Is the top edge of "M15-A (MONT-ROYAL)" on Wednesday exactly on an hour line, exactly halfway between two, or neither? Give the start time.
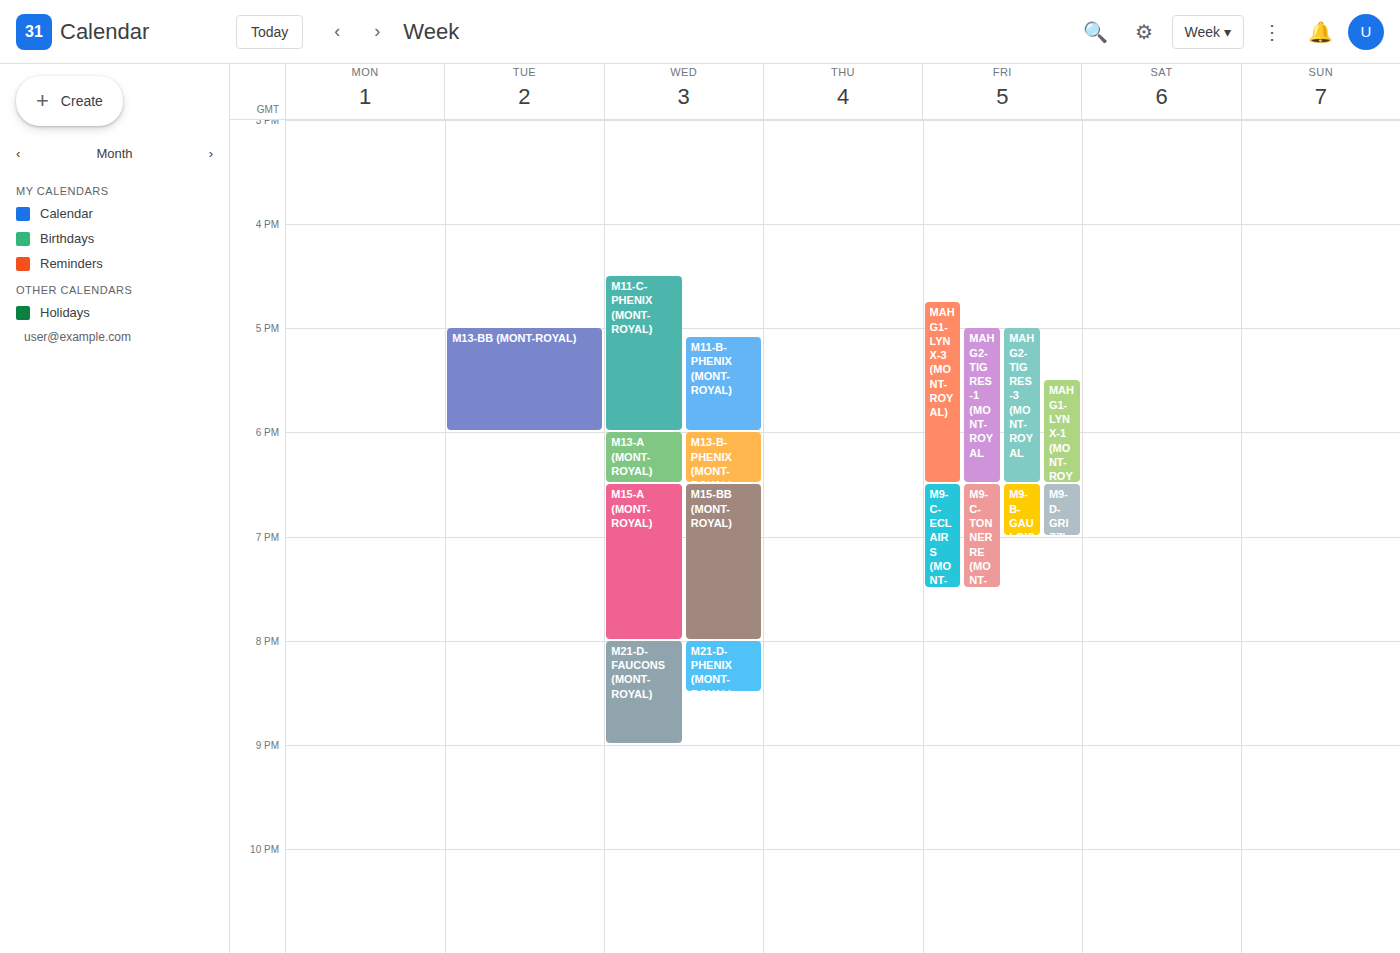
6:30 PM -- halfway between the 6 PM and 7 PM lines.